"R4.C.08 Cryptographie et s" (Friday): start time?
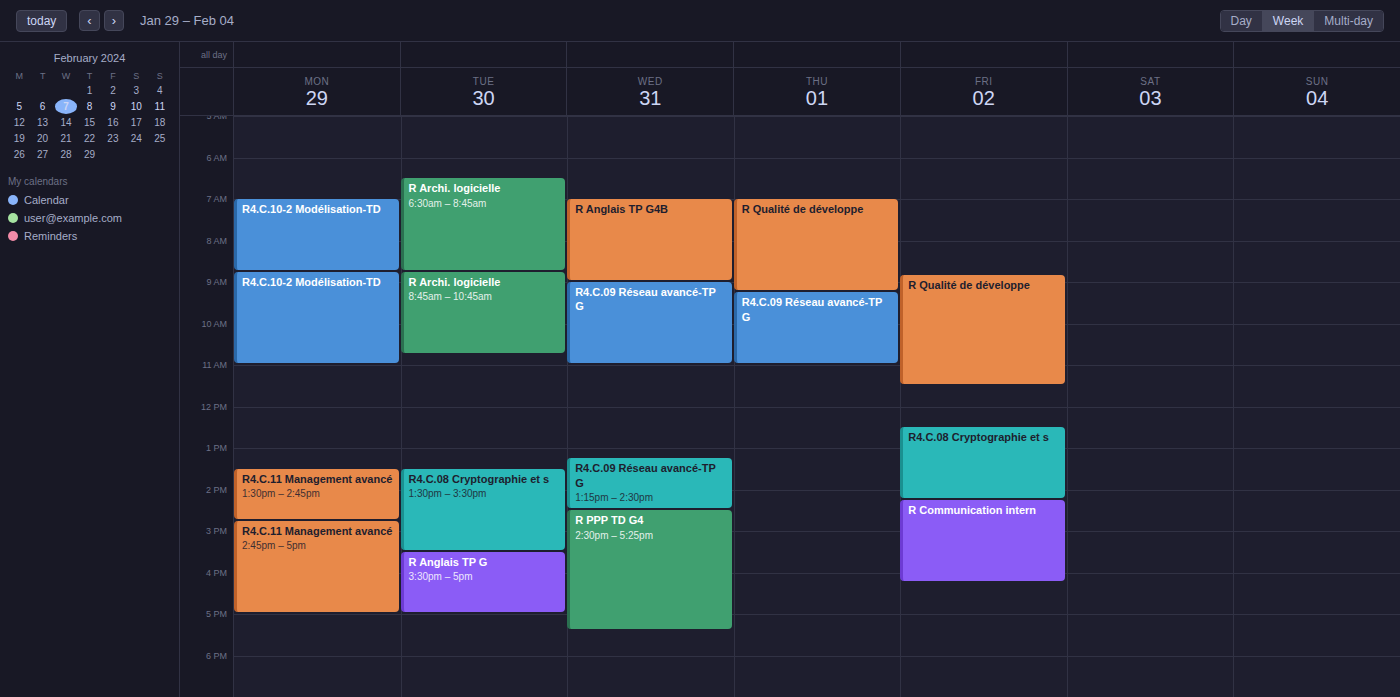
12:30 PM